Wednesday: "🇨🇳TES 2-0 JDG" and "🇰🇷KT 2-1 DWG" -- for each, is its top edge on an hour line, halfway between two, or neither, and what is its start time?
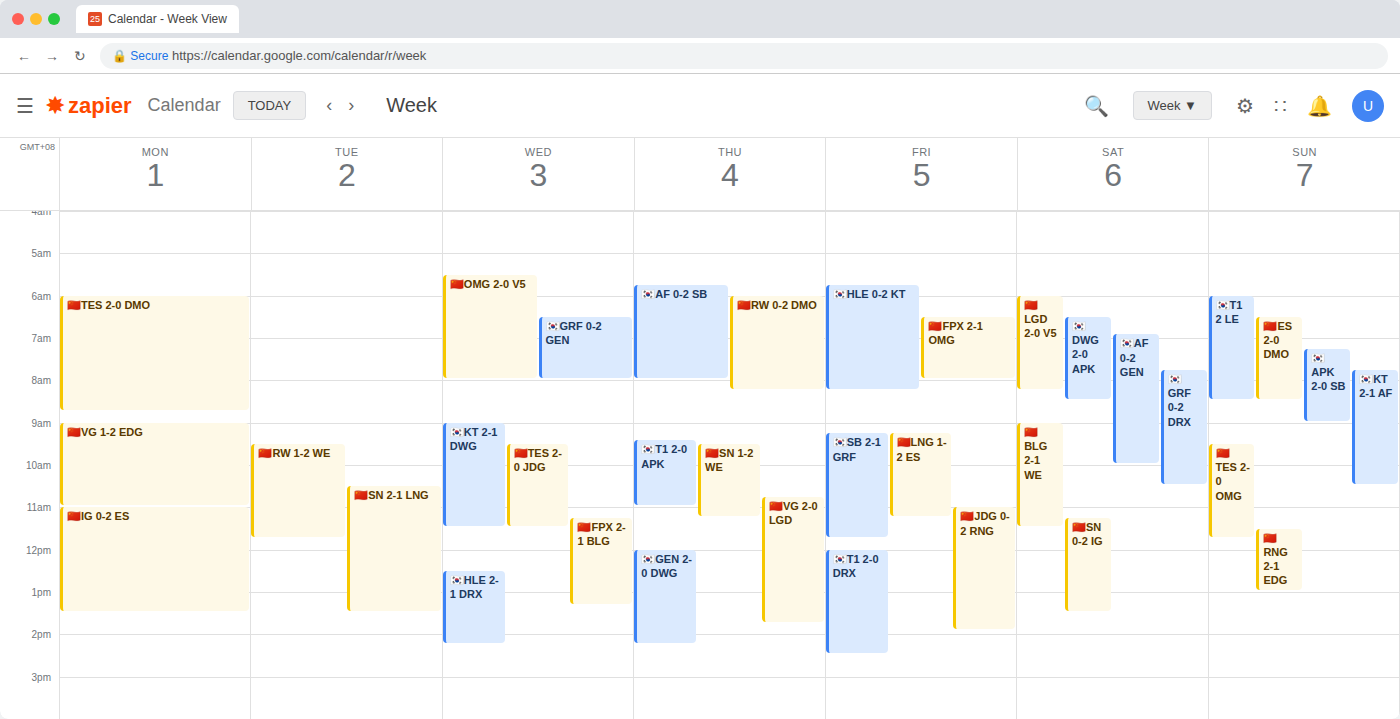
"🇨🇳TES 2-0 JDG": 9:30 AM, halfway between the 9 AM and 10 AM lines. "🇰🇷KT 2-1 DWG": 9:00 AM, exactly on the 9 AM line.